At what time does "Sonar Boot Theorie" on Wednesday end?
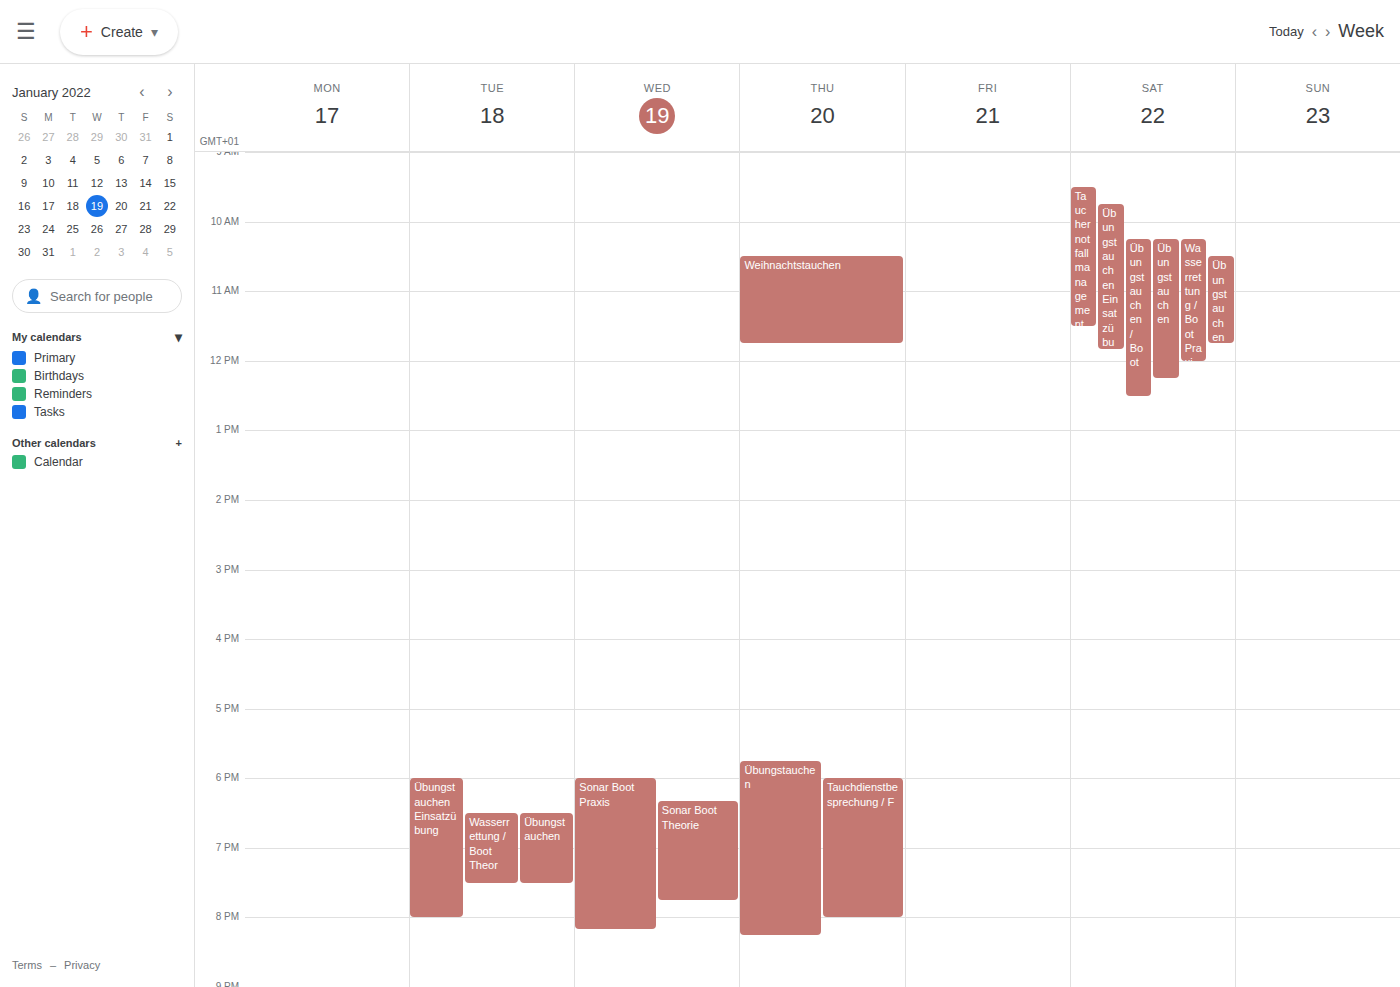
19:45